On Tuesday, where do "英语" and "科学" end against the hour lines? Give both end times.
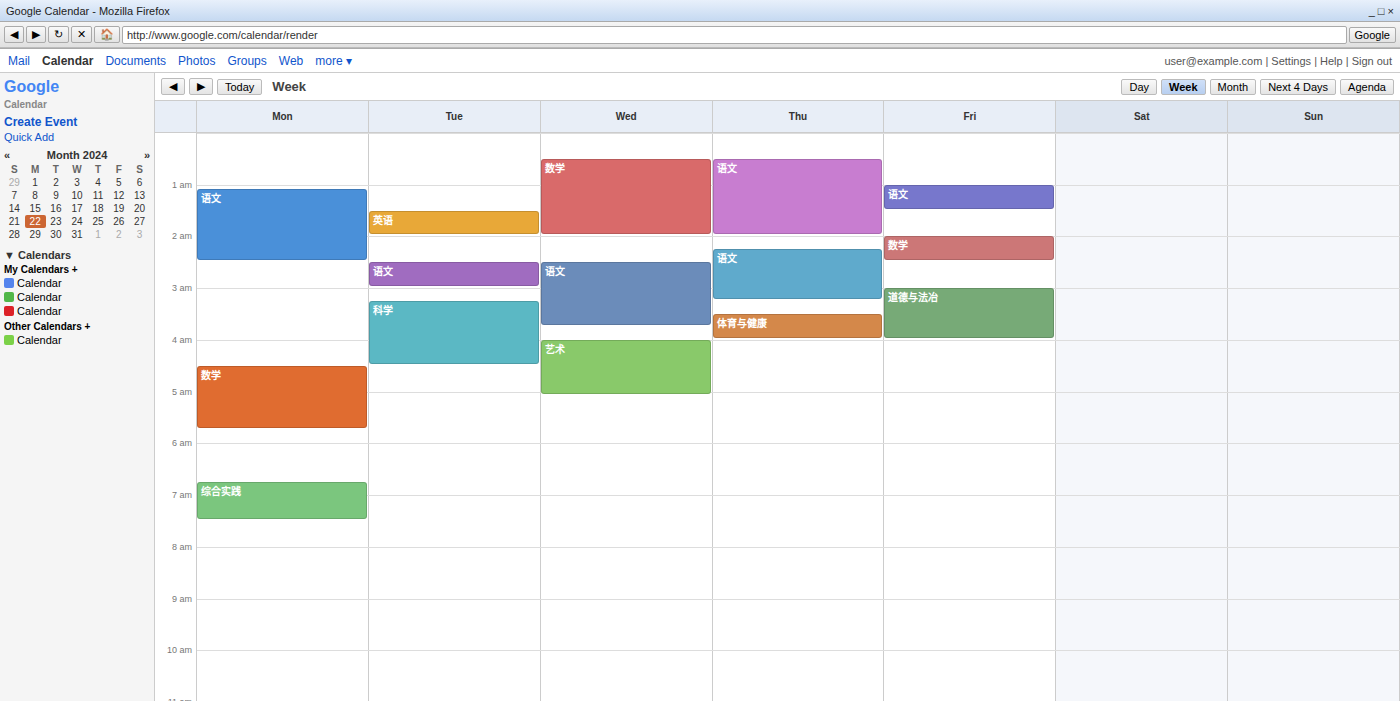
"英语": 2:00 AM, exactly on the 2 AM line. "科学": 4:30 AM, halfway between the 4 AM and 5 AM lines.